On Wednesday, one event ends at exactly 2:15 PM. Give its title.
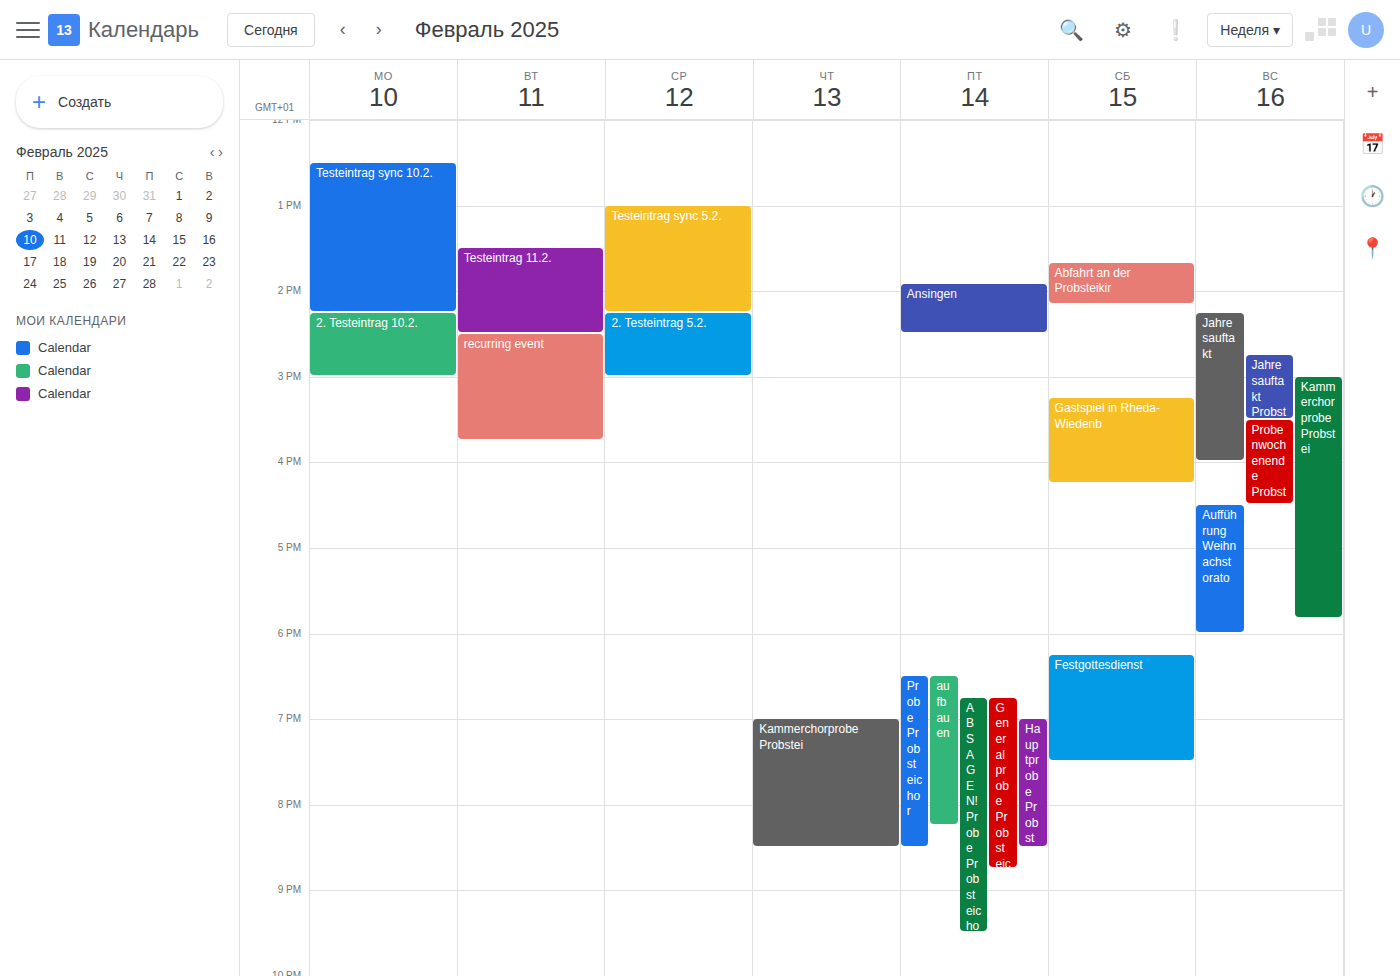
"Testeintrag sync 5.2."